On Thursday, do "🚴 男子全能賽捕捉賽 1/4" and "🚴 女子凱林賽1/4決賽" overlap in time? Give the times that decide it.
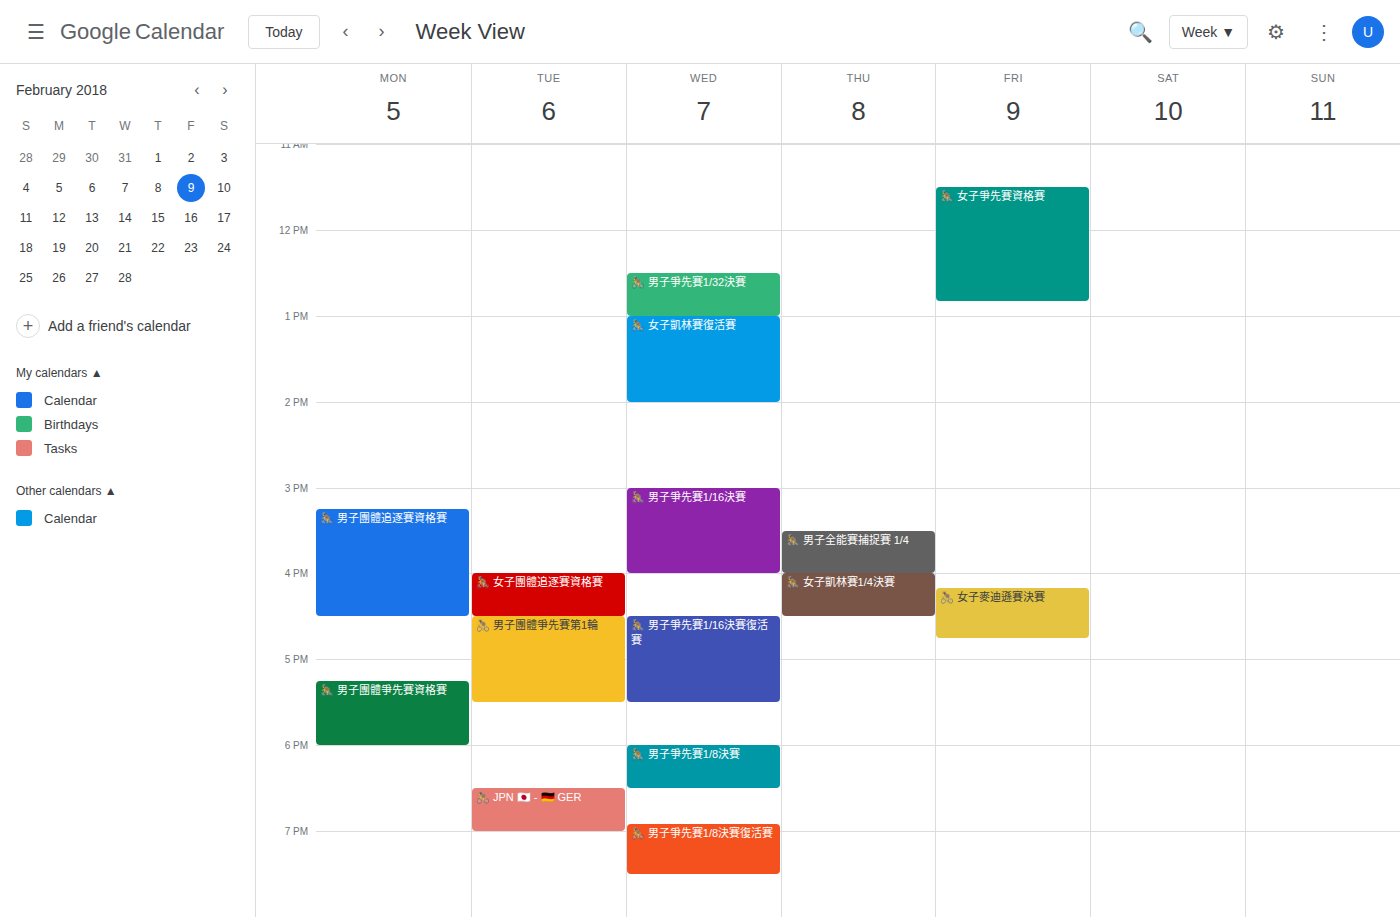
"🚴 男子全能賽捕捉賽 1/4" ends at 4:00 PM, exactly when "🚴 女子凱林賽1/4決賽" starts -- they touch but do not overlap.